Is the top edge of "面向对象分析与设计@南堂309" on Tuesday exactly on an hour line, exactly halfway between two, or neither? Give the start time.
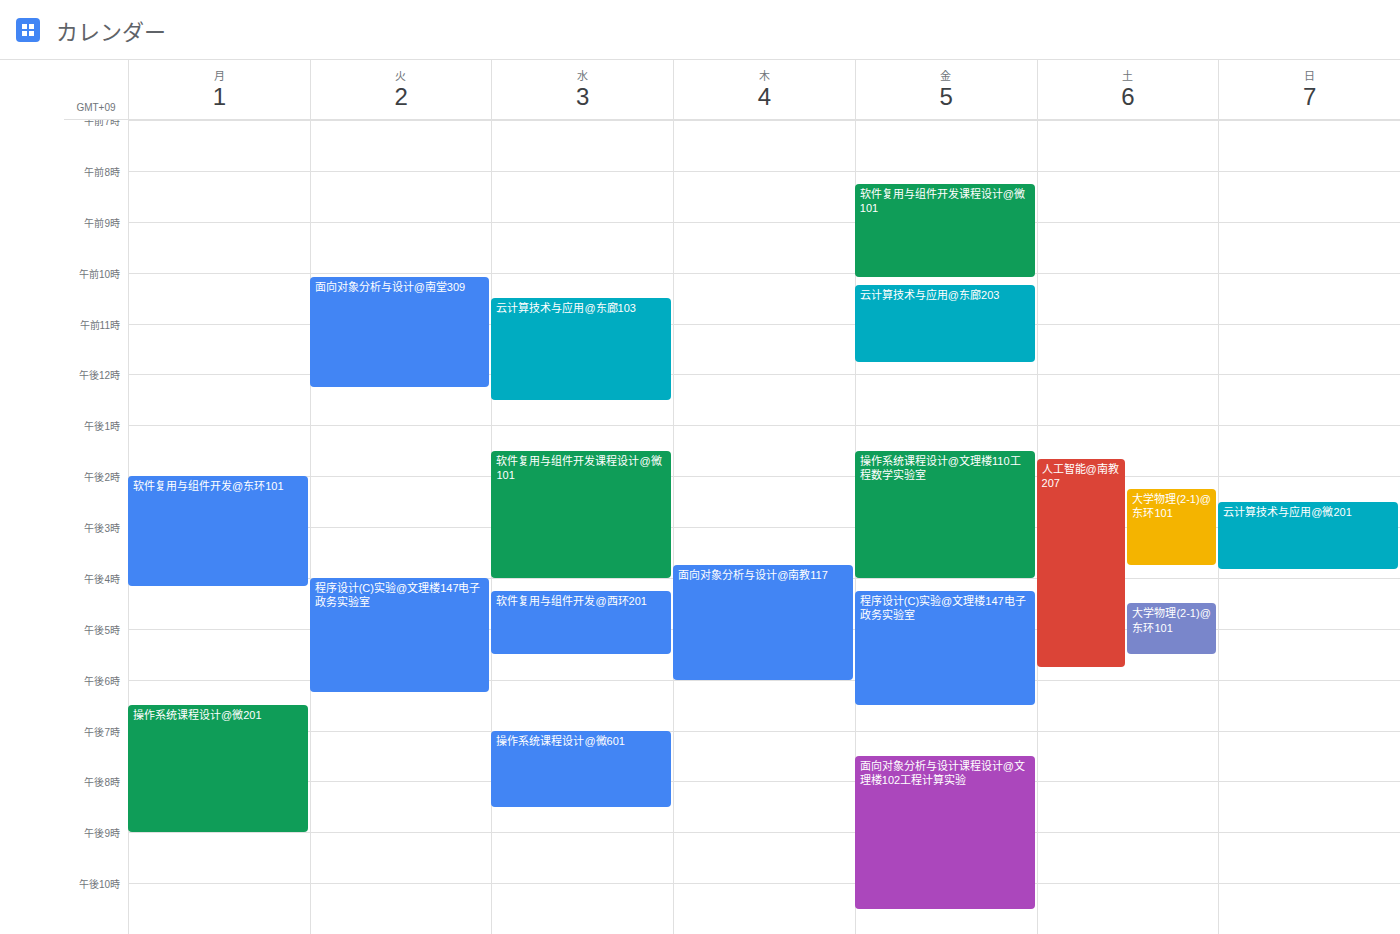
10:05 AM -- neither: 5 minutes below the 10 AM line and 55 minutes above the 11 AM line.